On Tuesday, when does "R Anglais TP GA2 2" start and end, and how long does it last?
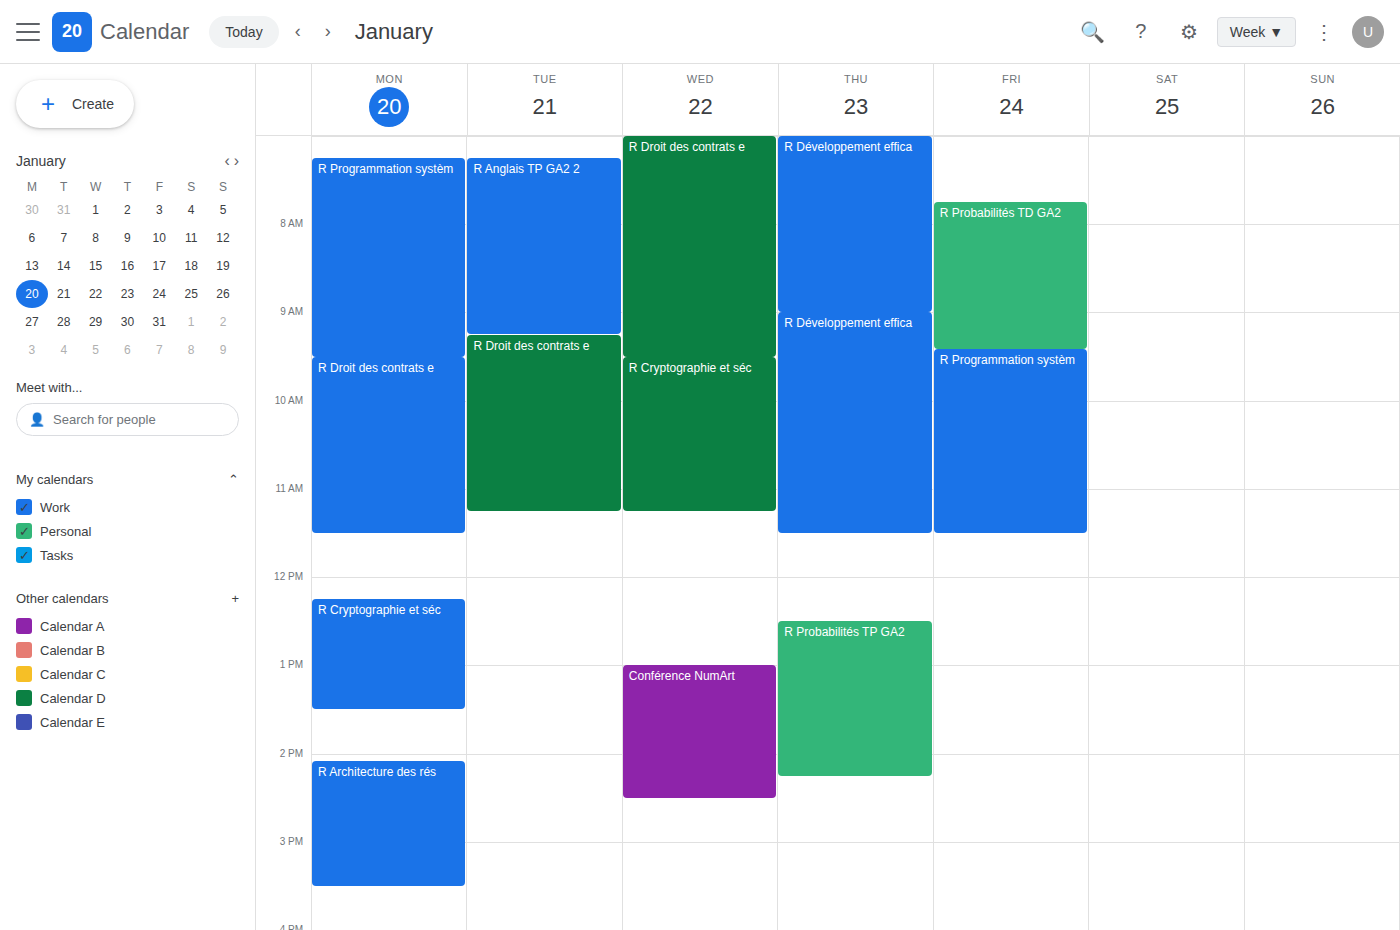
7:15 AM to 9:15 AM, 2 hours